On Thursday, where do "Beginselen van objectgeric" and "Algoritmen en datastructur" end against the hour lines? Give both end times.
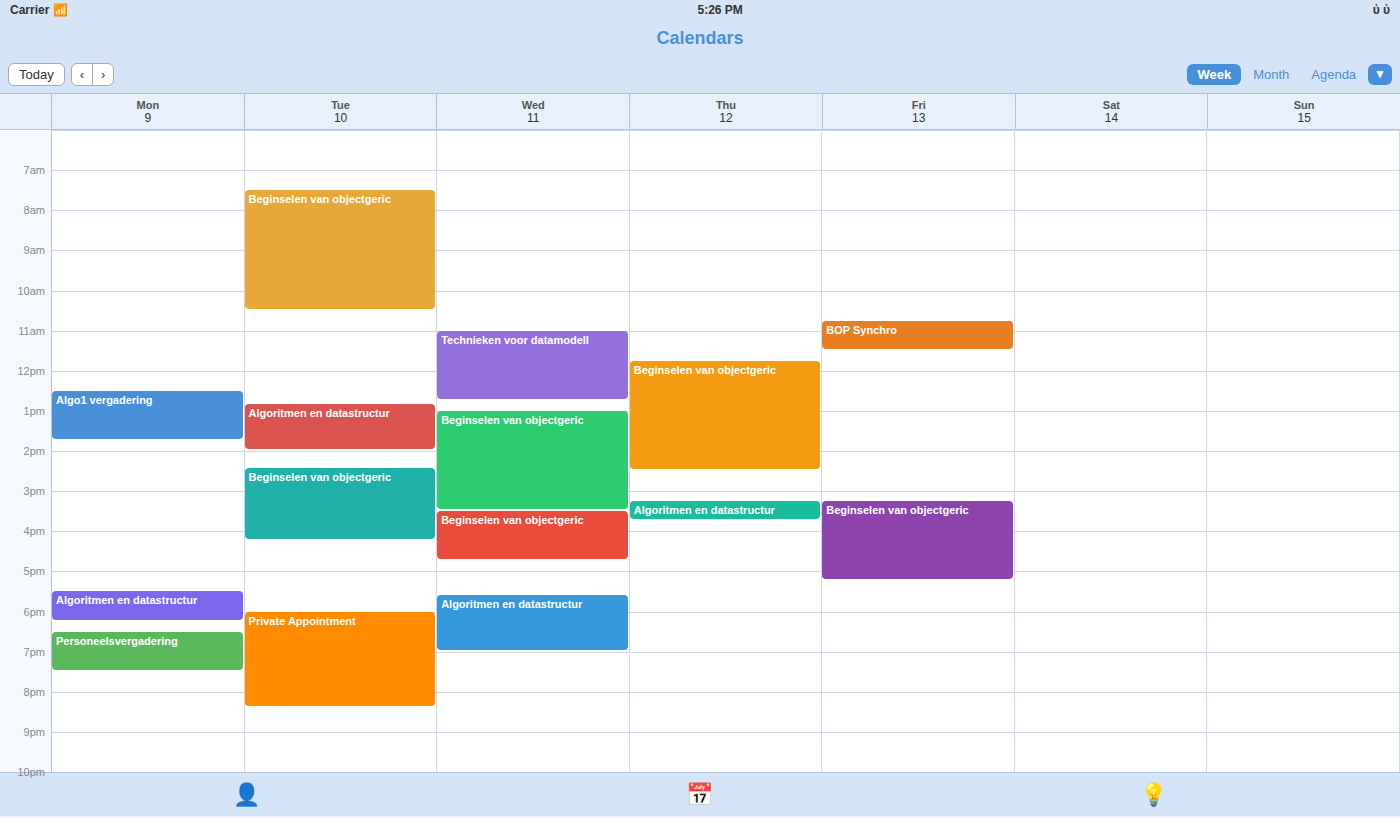
"Beginselen van objectgeric": 2:30 PM, halfway between the 2 PM and 3 PM lines. "Algoritmen en datastructur": 3:45 PM, neither: three quarters of the way from the 3 PM line to the 4 PM line.